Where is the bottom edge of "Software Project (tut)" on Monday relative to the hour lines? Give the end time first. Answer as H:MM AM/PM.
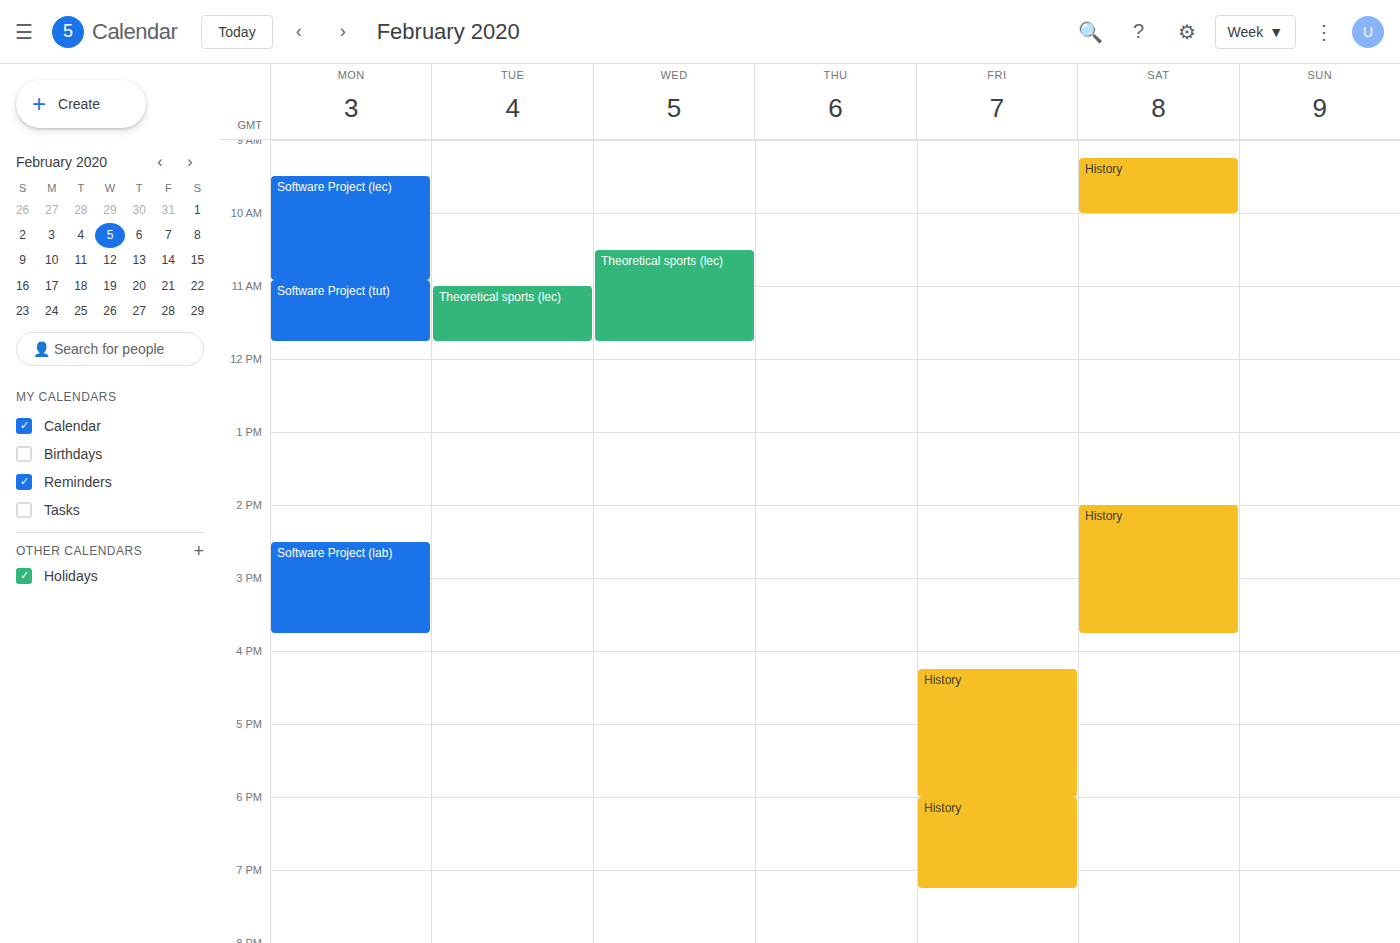
11:45 AM -- neither: three quarters of the way from the 11 AM line to the 12 PM line.